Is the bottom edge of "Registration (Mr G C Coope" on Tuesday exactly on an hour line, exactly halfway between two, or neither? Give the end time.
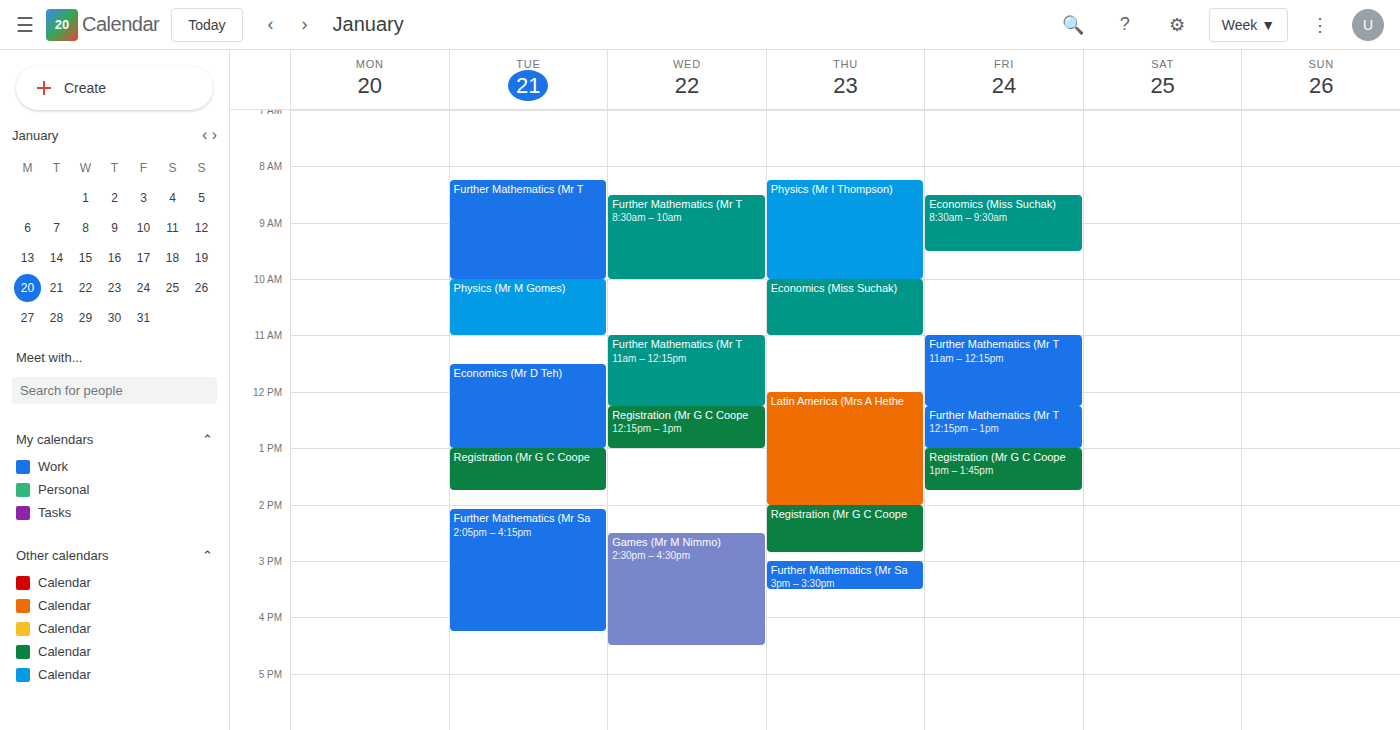
1:45 PM -- neither: three quarters of the way from the 1 PM line to the 2 PM line.